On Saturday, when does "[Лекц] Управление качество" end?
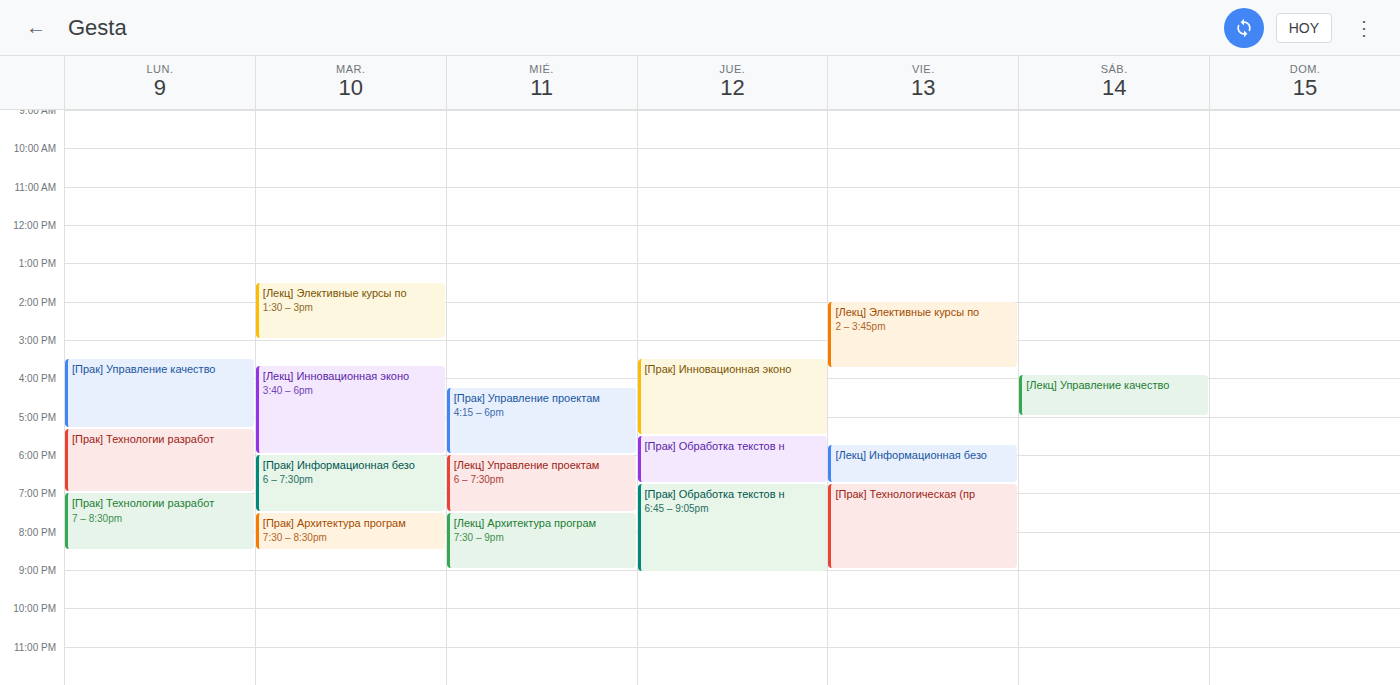
5:00 PM